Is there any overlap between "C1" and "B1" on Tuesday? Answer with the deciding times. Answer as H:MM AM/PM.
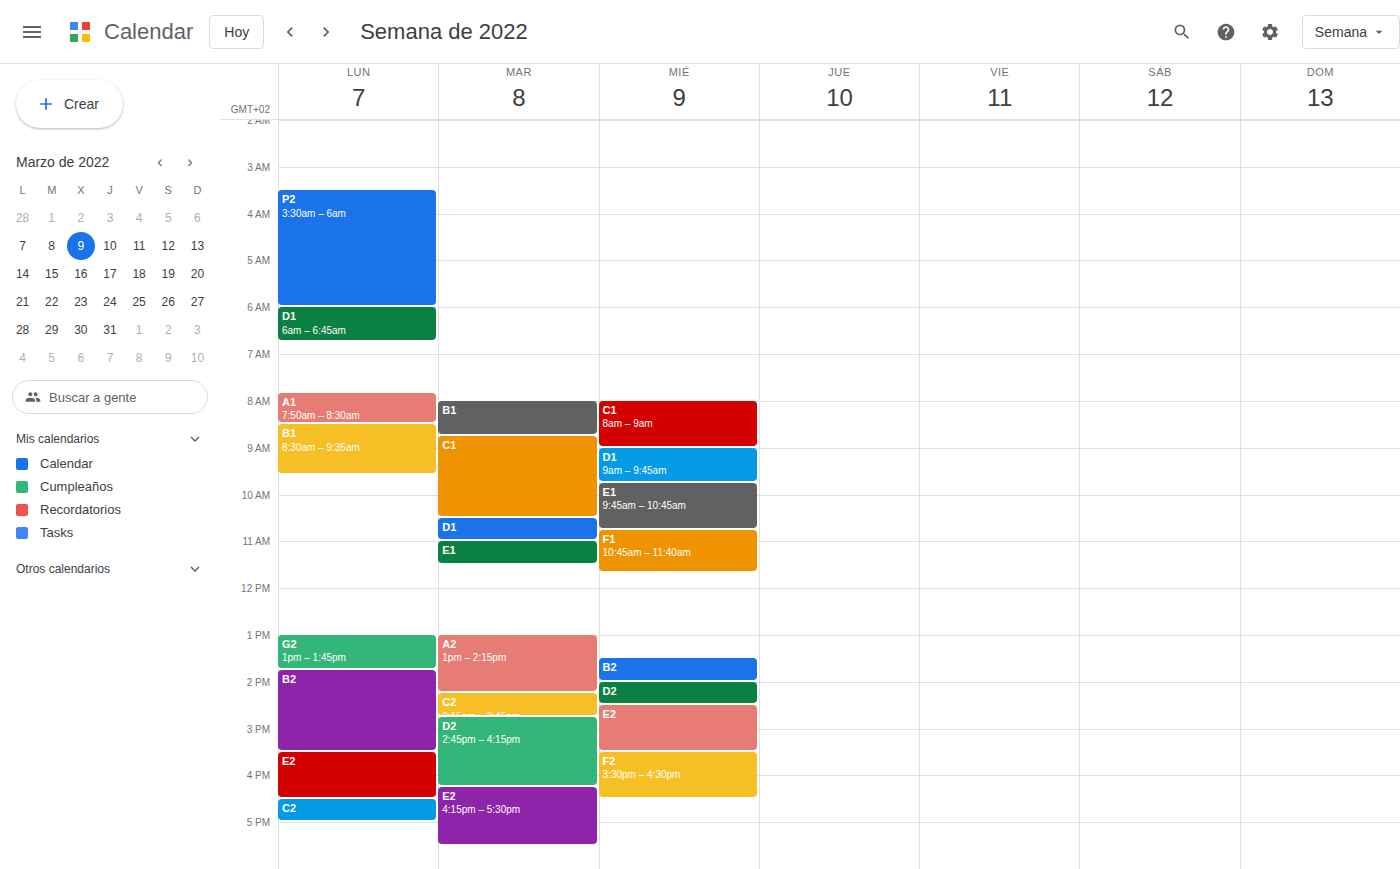
"B1" ends at 8:45 AM, exactly when "C1" starts -- they touch but do not overlap.